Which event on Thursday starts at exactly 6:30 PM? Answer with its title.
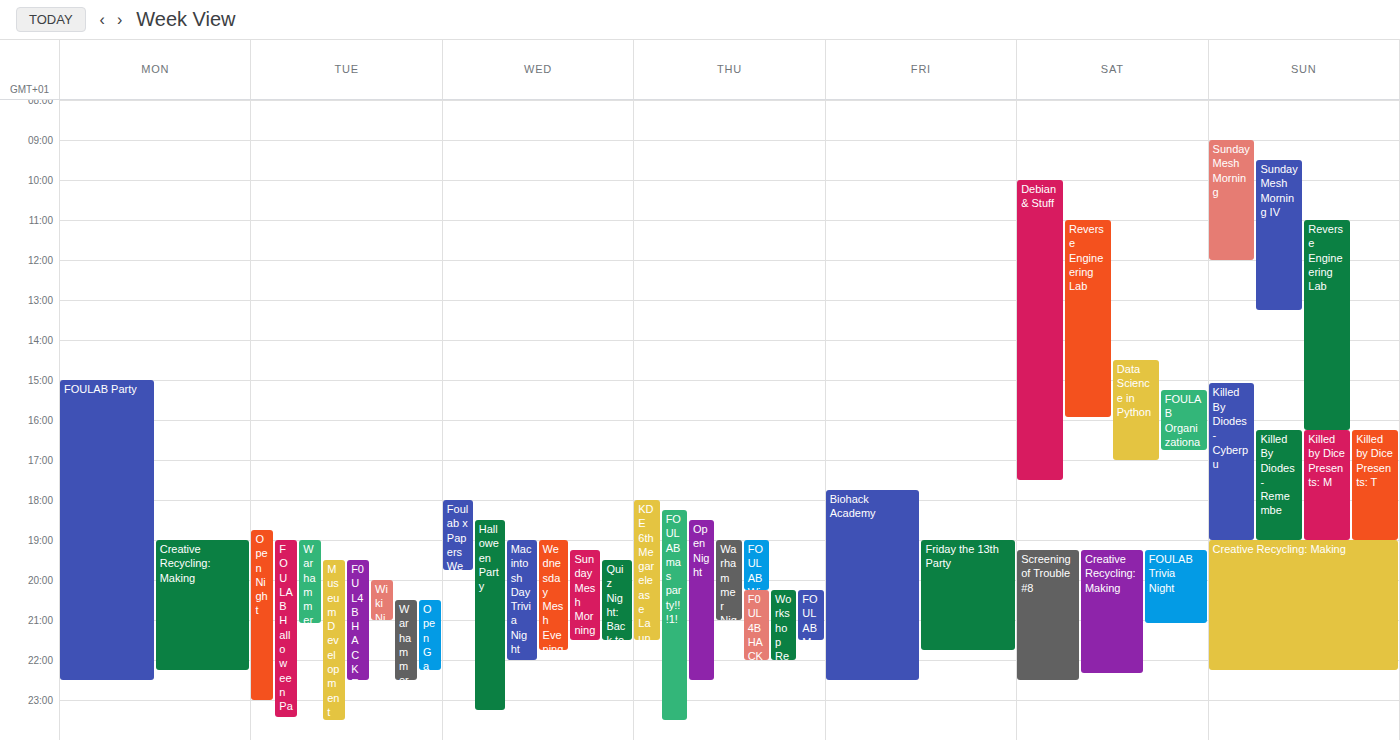
"Open Night"